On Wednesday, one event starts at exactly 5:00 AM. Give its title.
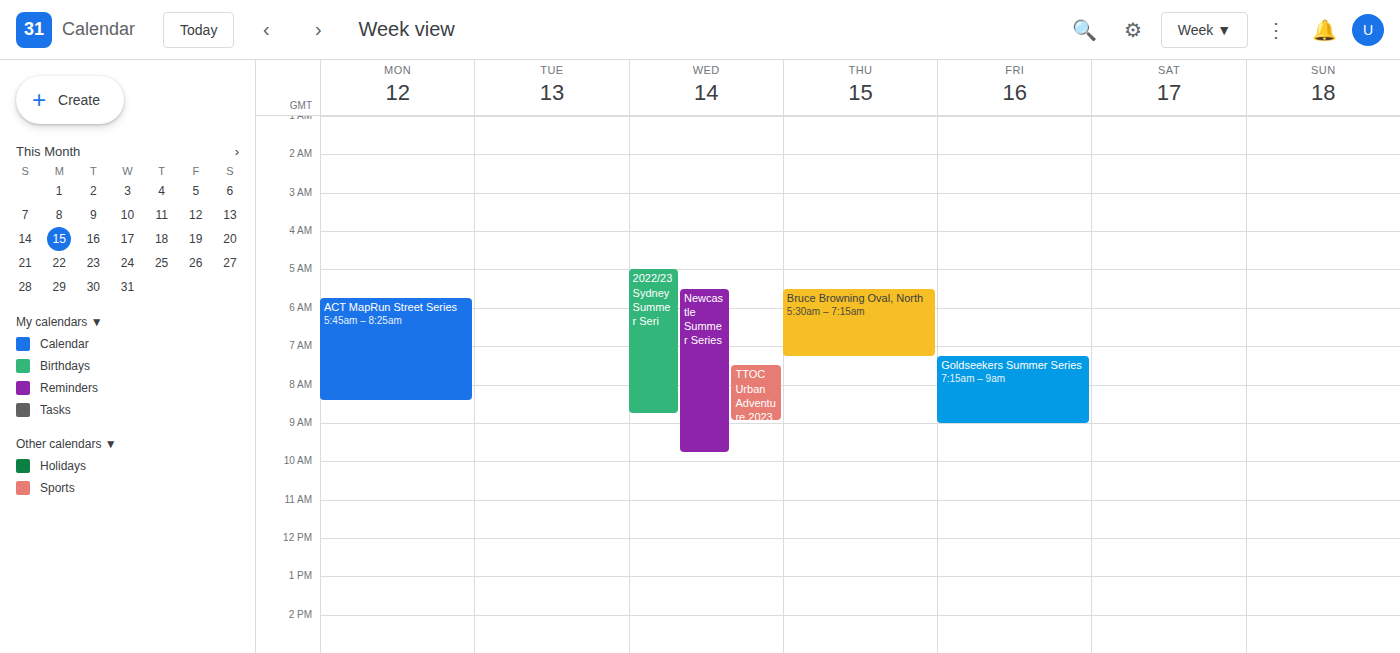
"2022/23 Sydney Summer Seri"